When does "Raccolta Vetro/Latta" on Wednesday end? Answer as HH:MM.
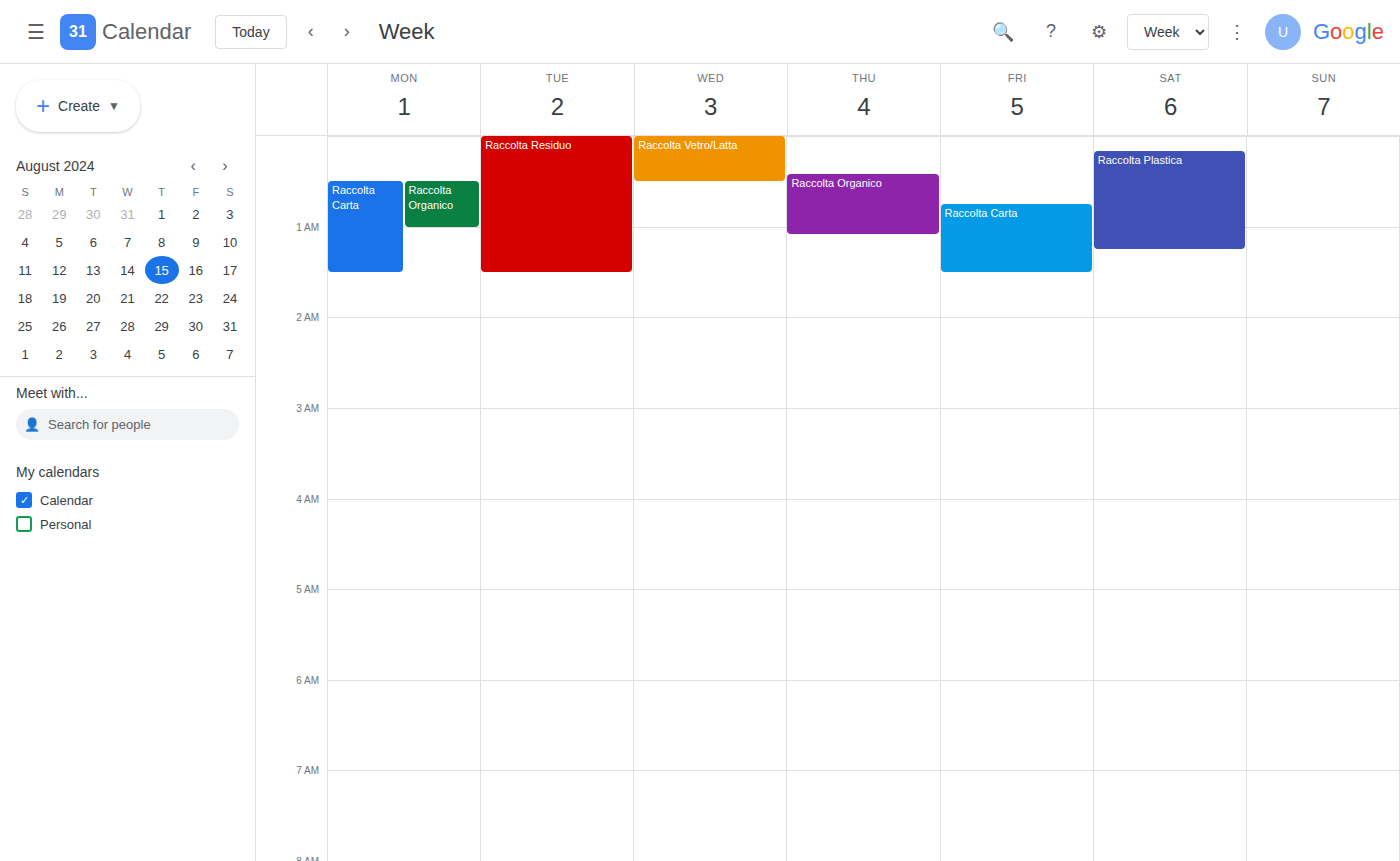
00:30